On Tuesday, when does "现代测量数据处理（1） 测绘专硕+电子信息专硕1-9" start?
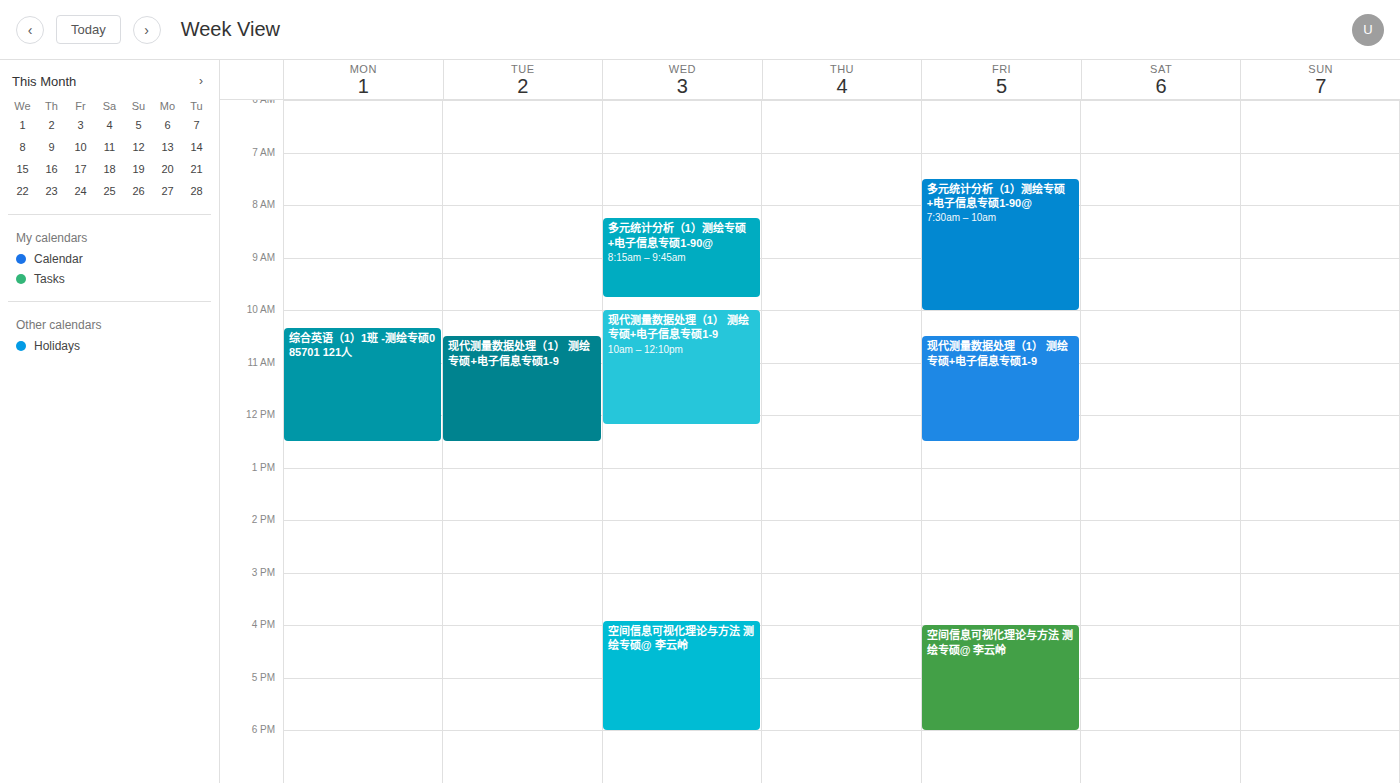
10:30 AM